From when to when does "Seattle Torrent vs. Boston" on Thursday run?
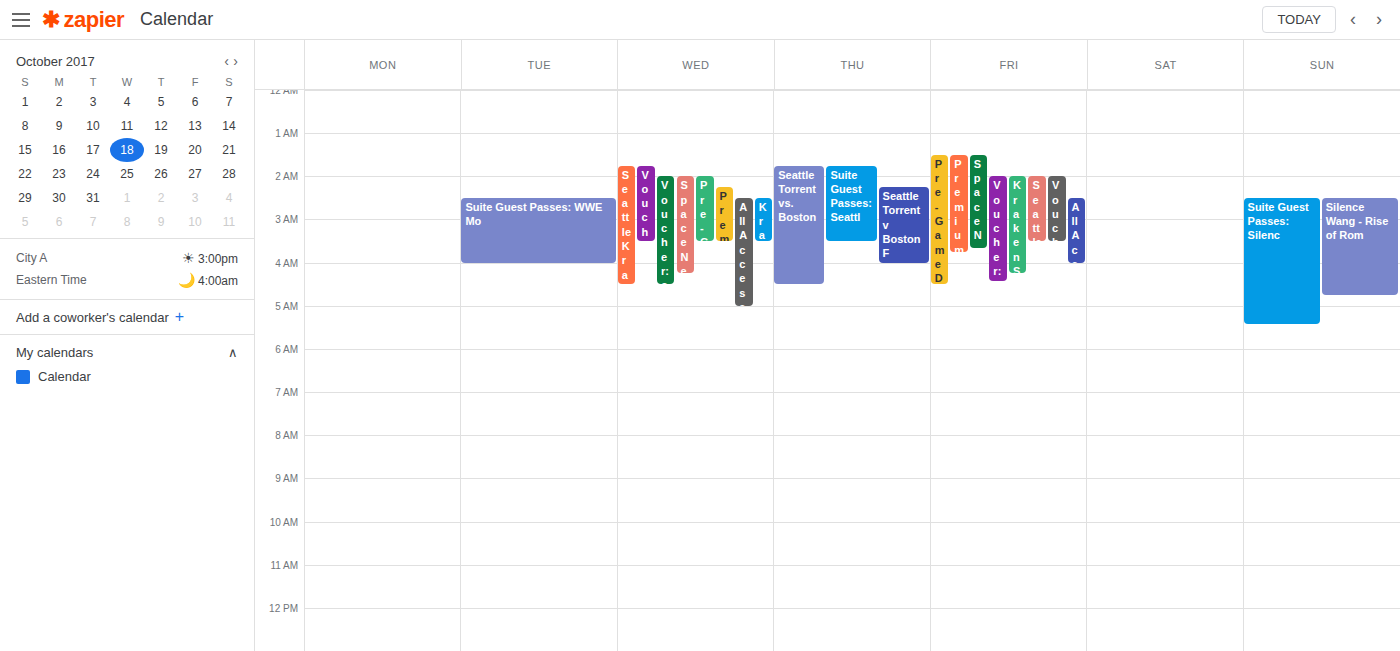
1:45 AM to 4:30 AM